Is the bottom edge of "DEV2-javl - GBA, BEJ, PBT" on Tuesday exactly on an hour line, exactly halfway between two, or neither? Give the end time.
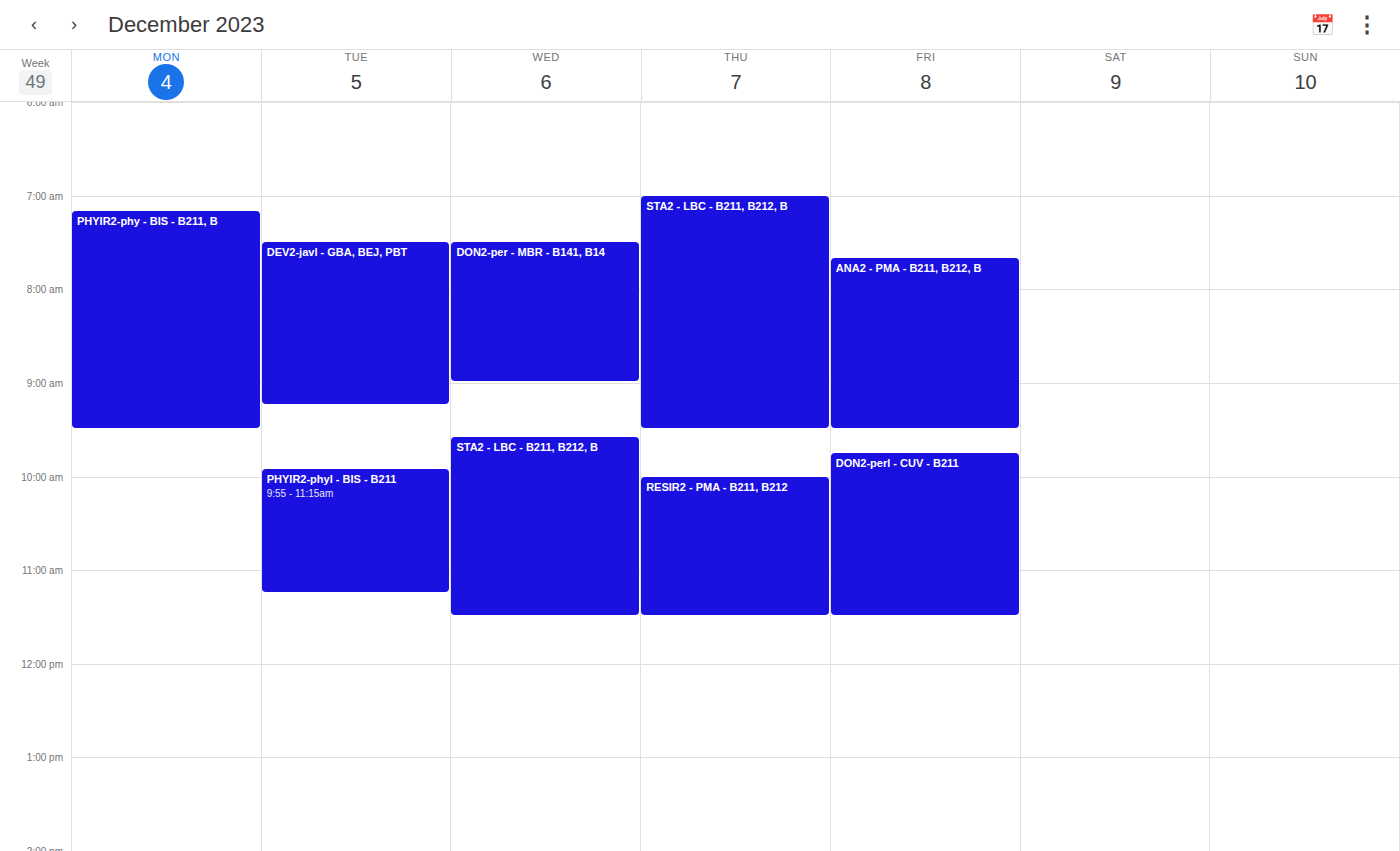
9:15 AM -- neither: a quarter of the way from the 9 AM line to the 10 AM line.